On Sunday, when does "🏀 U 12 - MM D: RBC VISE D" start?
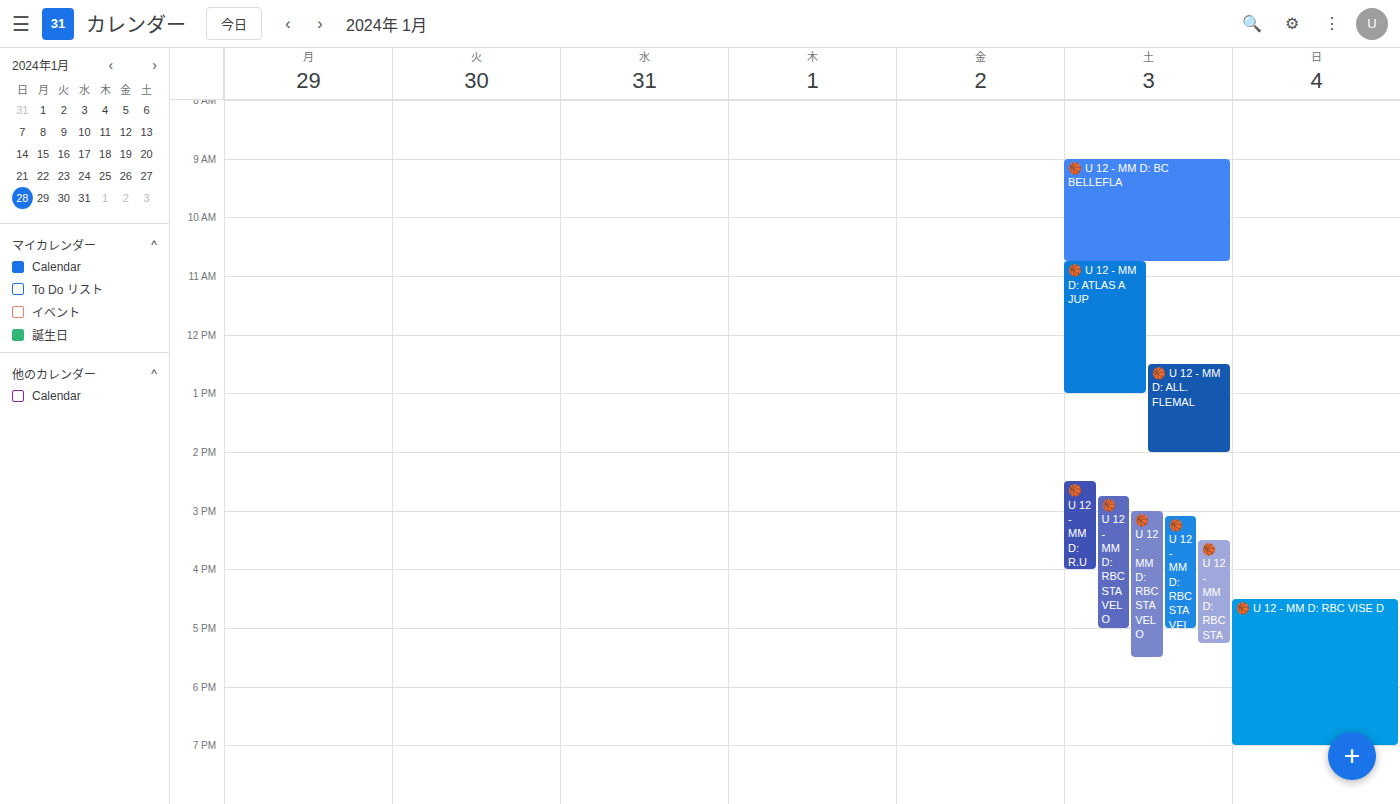
4:30 PM